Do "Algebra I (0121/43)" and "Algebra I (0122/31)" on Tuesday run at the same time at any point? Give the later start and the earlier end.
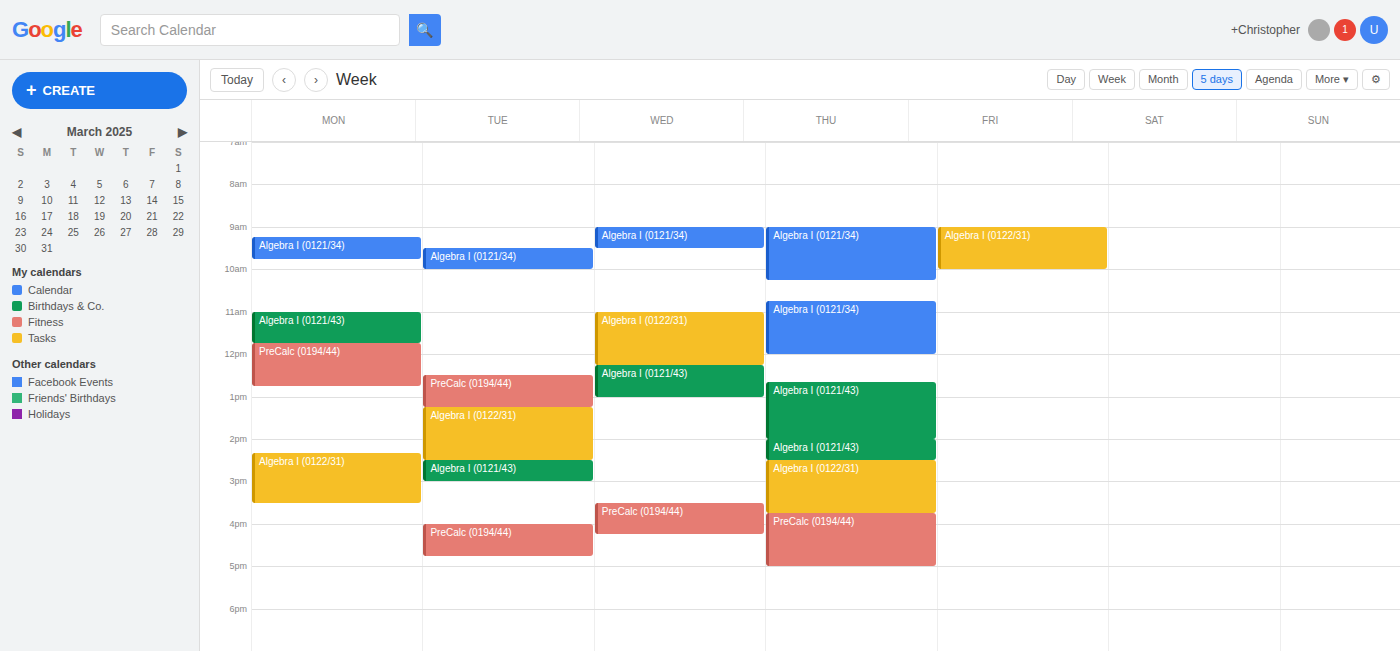
"Algebra I (0122/31)" ends at 2:30 PM, exactly when "Algebra I (0121/43)" starts -- they touch but do not overlap.